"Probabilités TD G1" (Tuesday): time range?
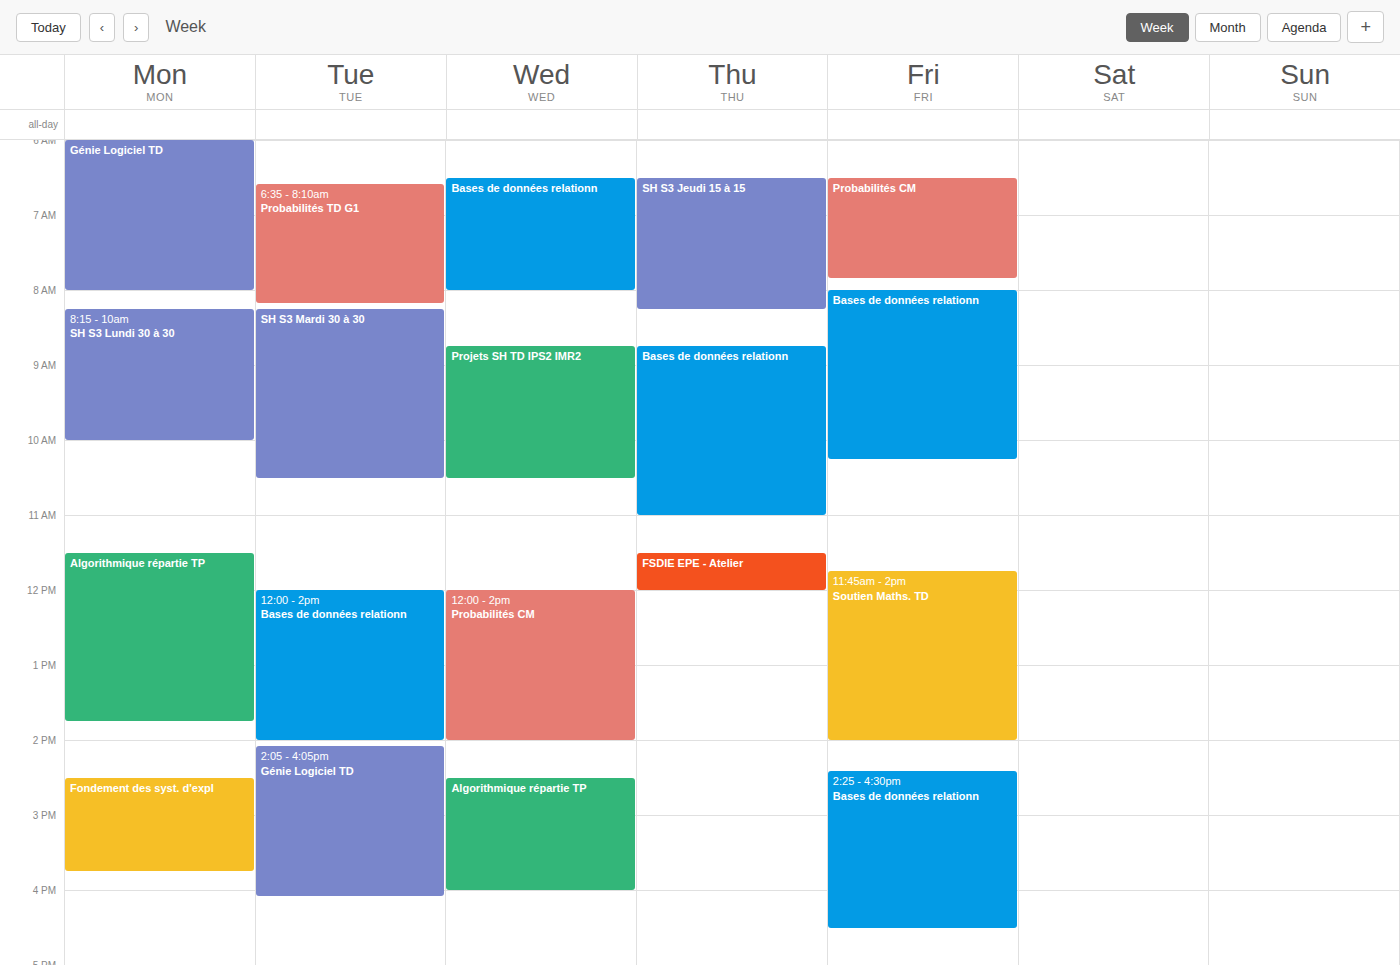
6:35 AM to 8:10 AM